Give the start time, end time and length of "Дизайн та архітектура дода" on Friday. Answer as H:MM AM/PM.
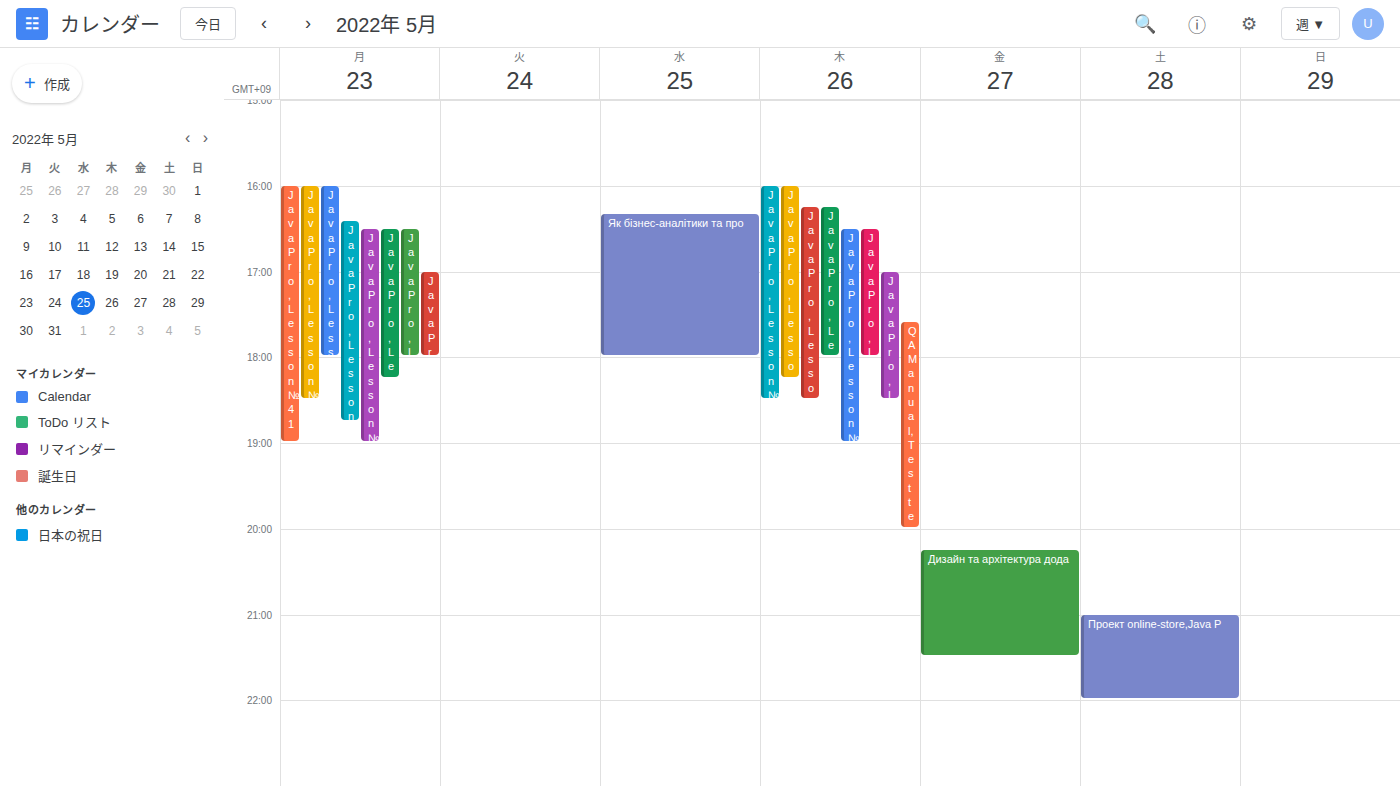
8:15 PM to 9:30 PM, 1 hour 15 minutes